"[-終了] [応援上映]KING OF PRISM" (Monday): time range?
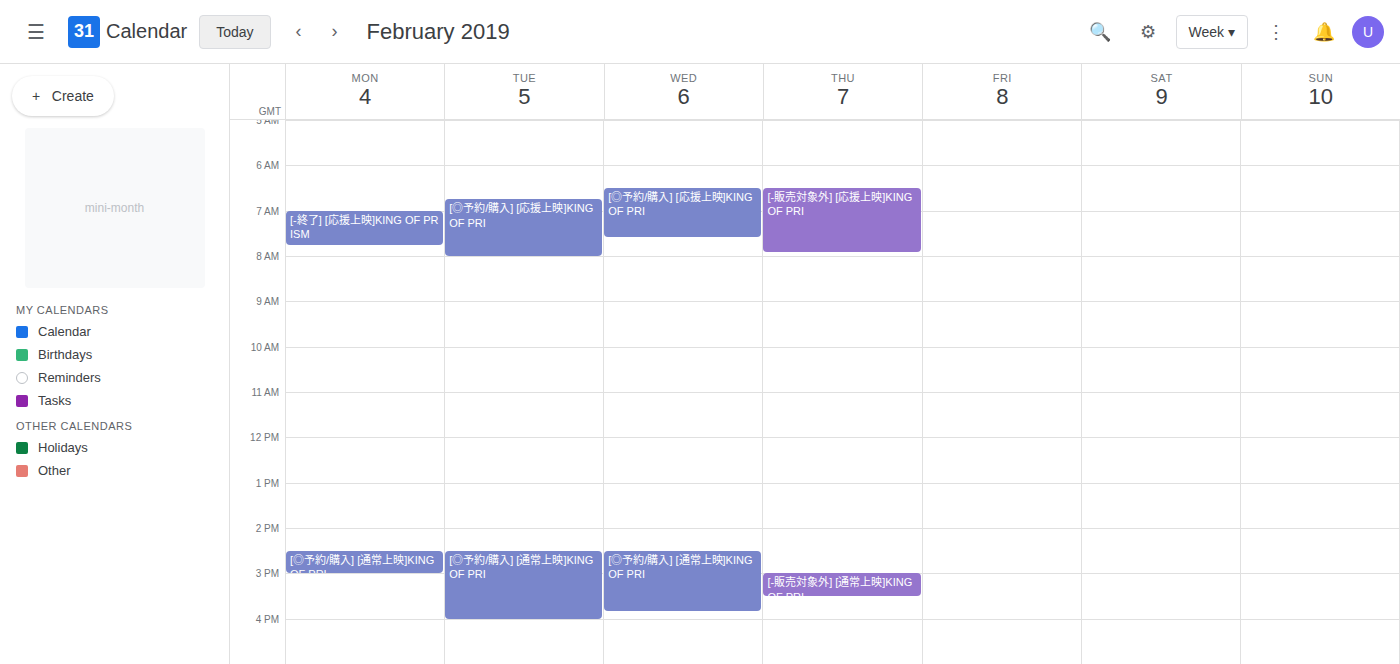
7:00 AM to 7:45 AM